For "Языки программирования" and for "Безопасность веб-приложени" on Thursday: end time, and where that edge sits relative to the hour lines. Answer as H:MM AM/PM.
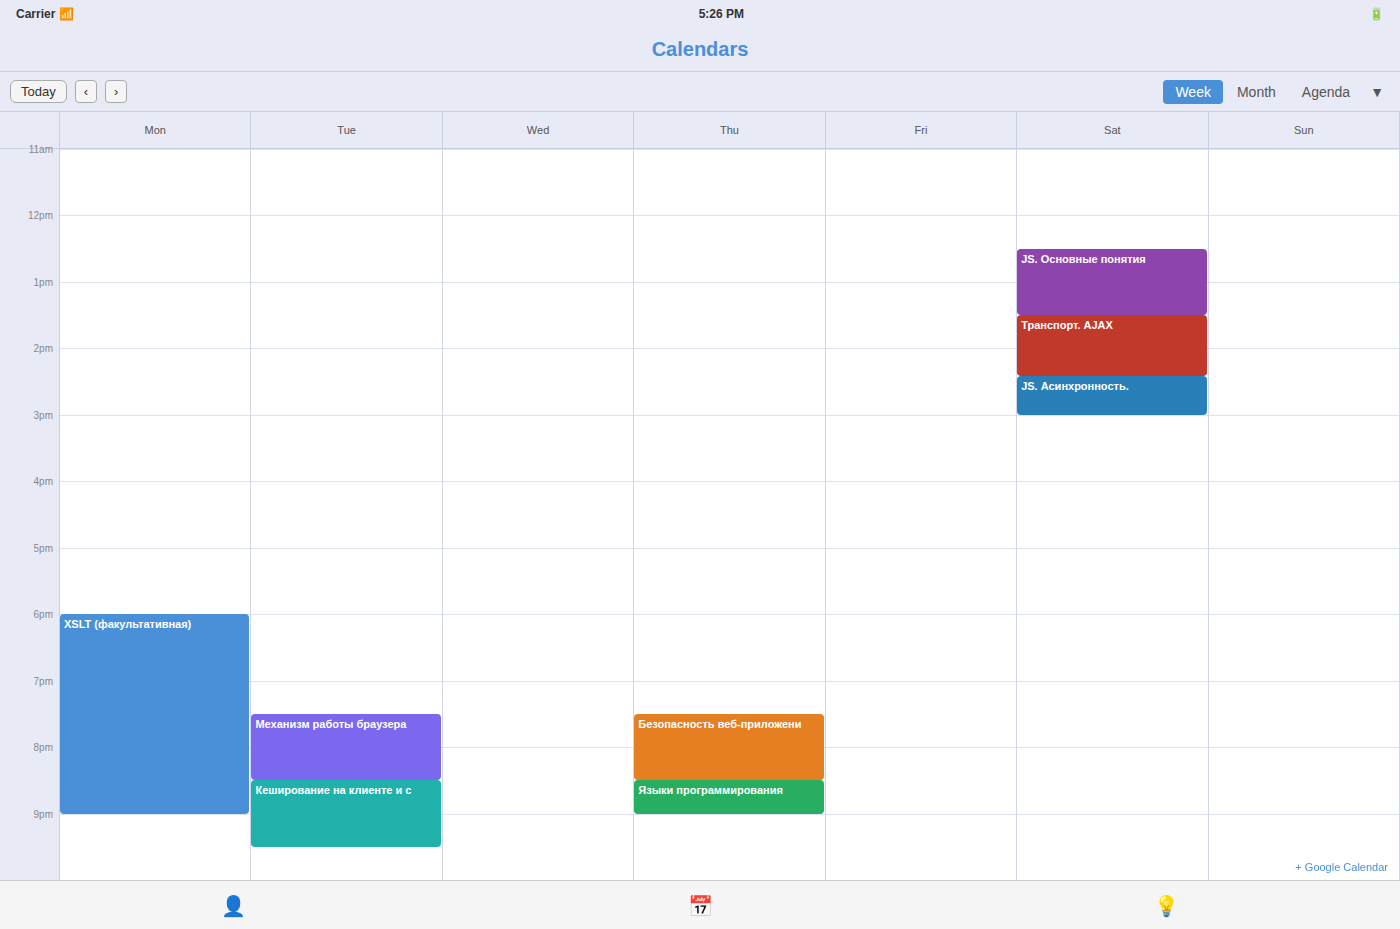
"Языки программирования": 9:00 PM, exactly on the 9 PM line. "Безопасность веб-приложени": 8:30 PM, halfway between the 8 PM and 9 PM lines.